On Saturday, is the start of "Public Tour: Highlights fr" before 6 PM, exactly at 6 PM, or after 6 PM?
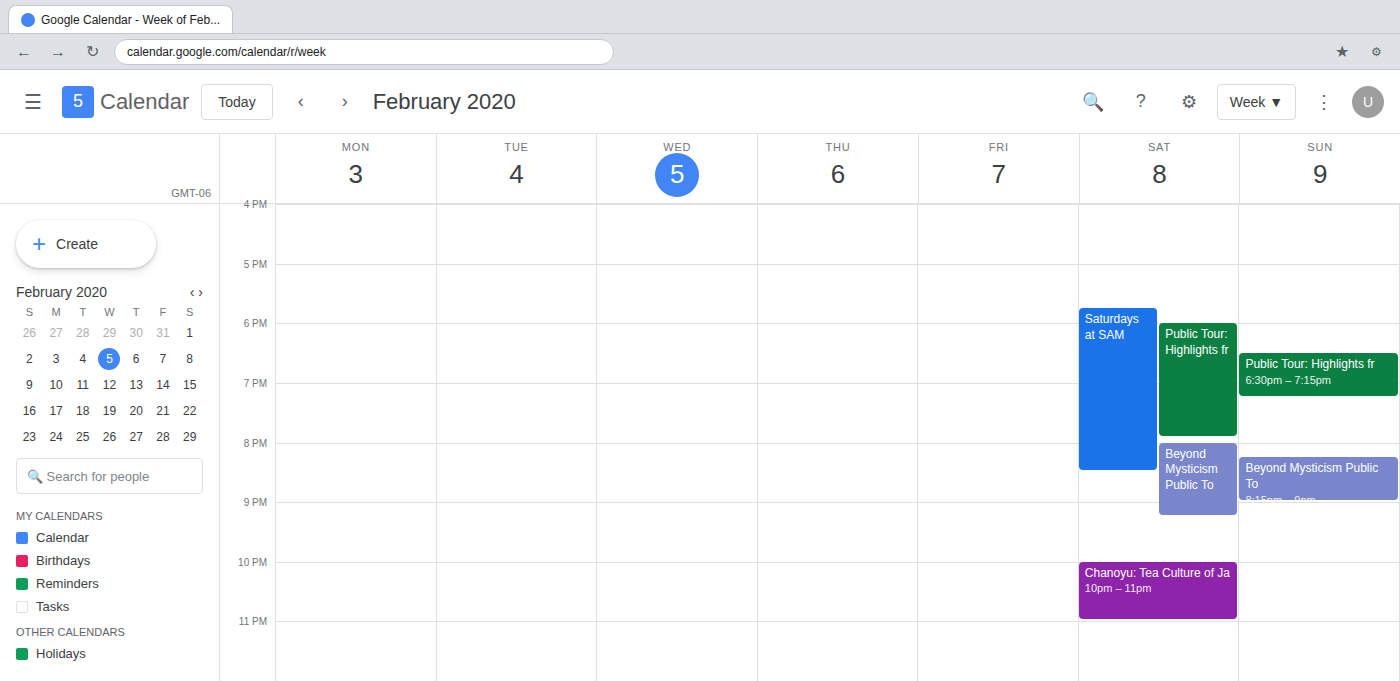
6:00 PM -- exactly at 6 PM, on the 6 PM line.